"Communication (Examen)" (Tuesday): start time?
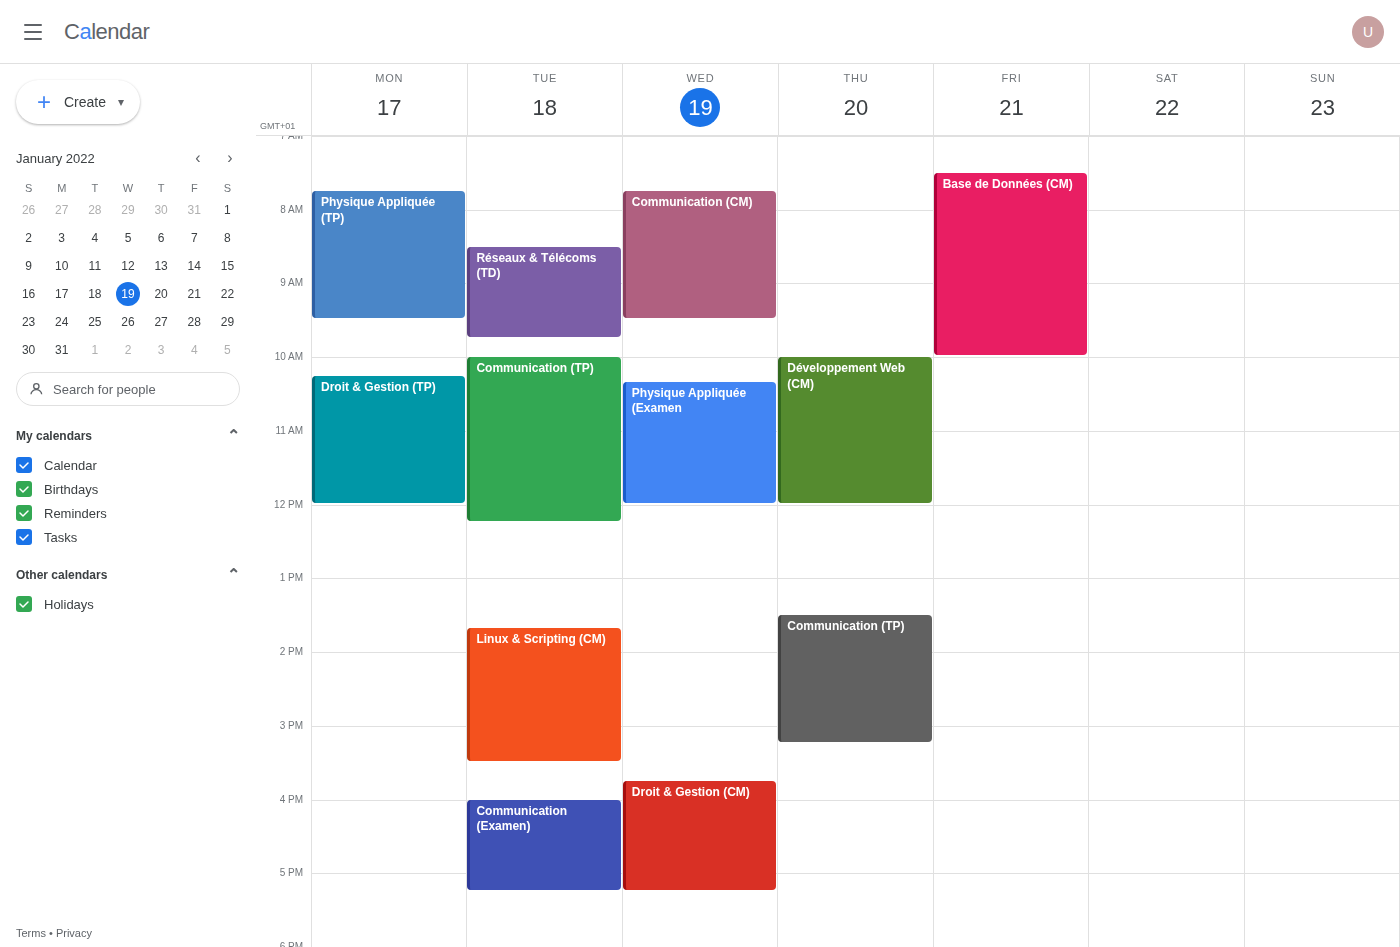
4:00 PM